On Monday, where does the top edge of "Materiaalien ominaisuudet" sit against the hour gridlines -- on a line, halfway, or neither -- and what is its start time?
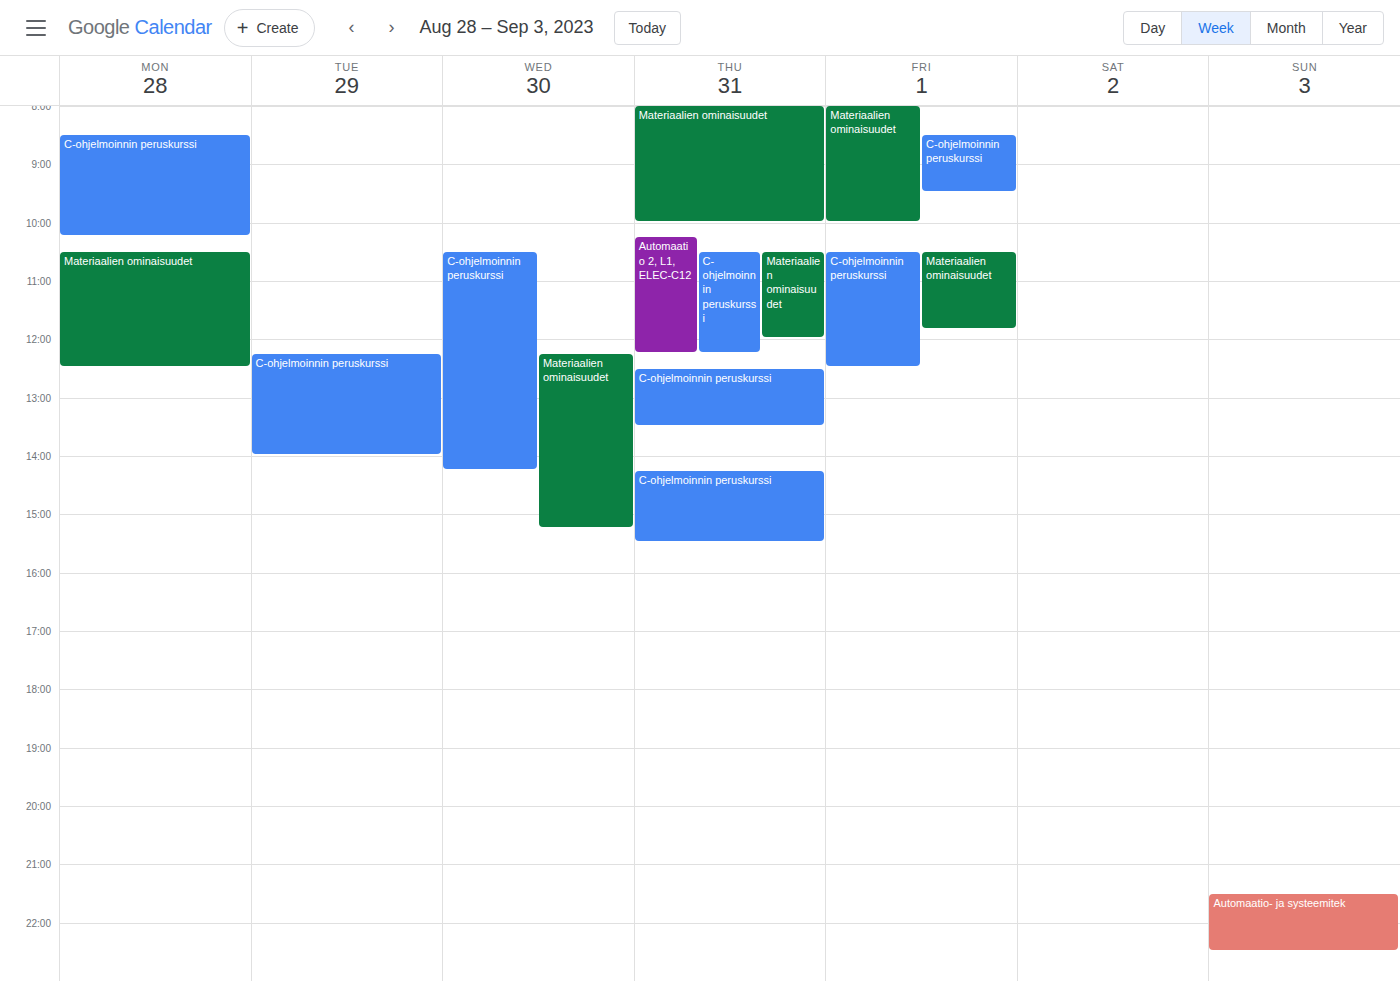
10:30 AM -- halfway between the 10 AM and 11 AM lines.